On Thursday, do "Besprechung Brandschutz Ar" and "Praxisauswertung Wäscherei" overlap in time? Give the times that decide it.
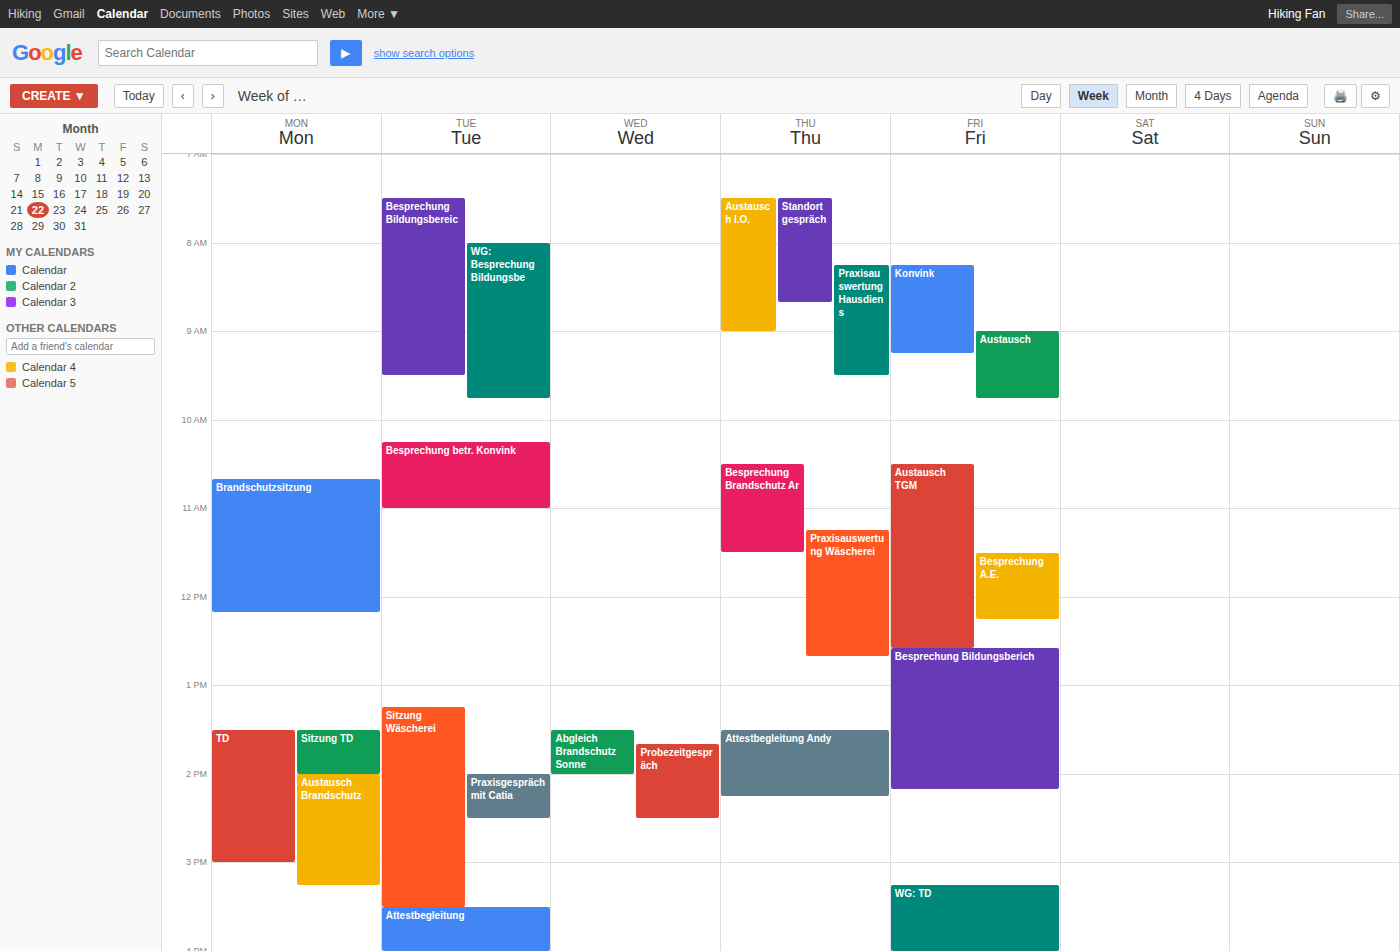
"Praxisauswertung Wäscherei" starts at 11:15, before "Besprechung Brandschutz Ar" ends at 11:30 -- they overlap.